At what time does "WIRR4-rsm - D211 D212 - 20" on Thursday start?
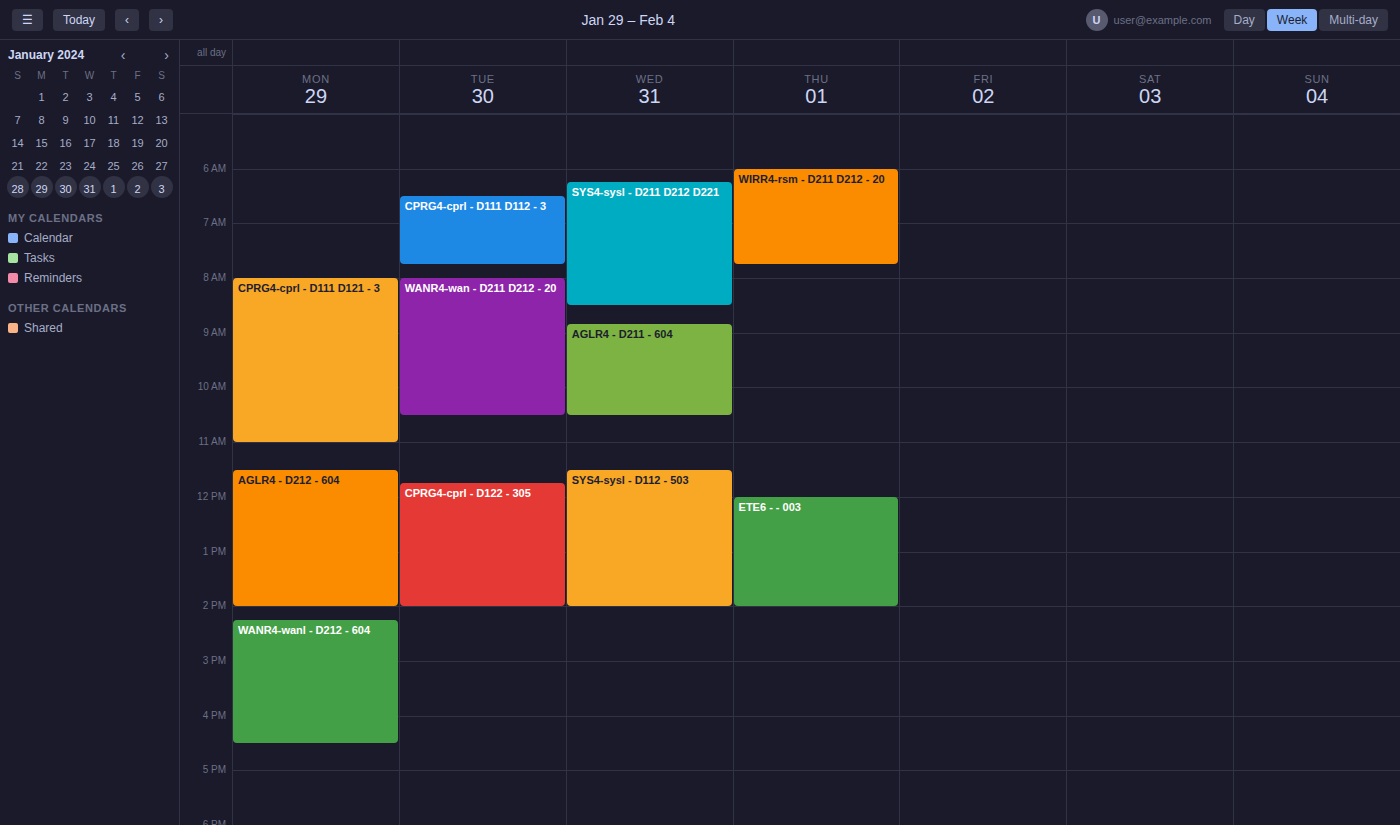
06:00